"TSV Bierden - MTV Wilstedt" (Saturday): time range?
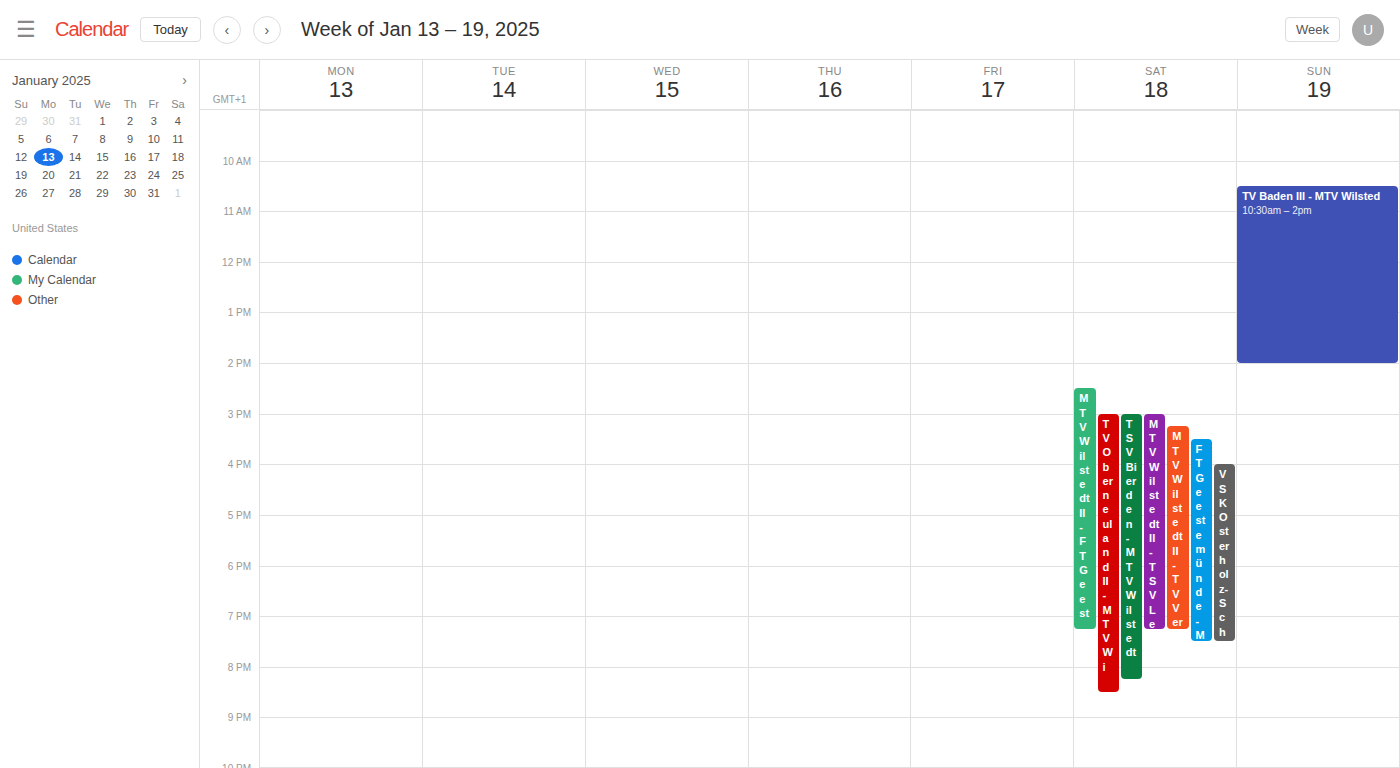
3:00 PM to 8:15 PM